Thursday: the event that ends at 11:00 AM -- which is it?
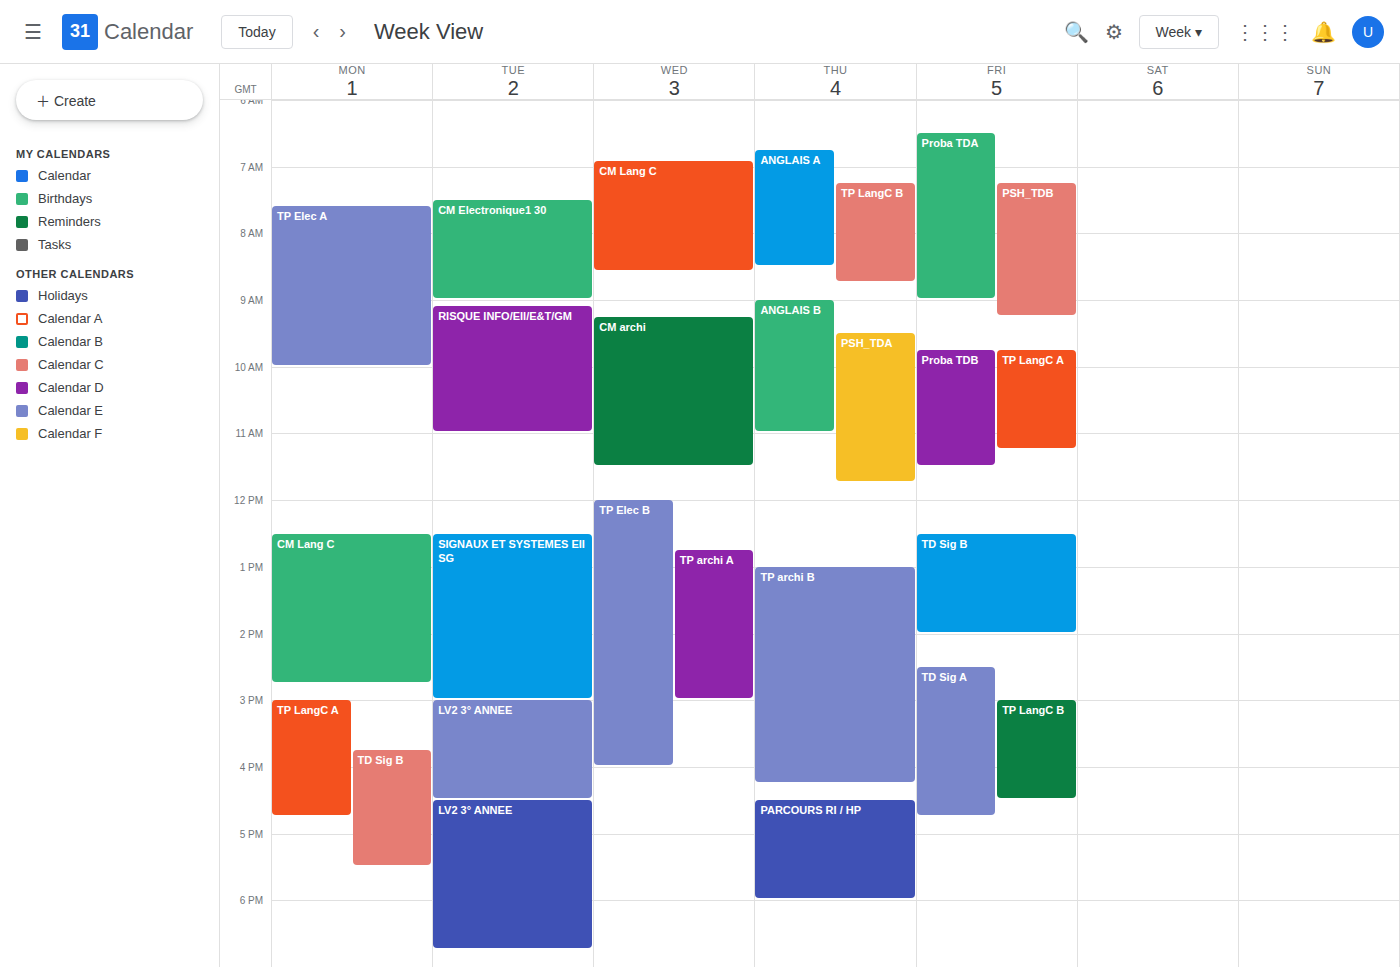
"ANGLAIS B"